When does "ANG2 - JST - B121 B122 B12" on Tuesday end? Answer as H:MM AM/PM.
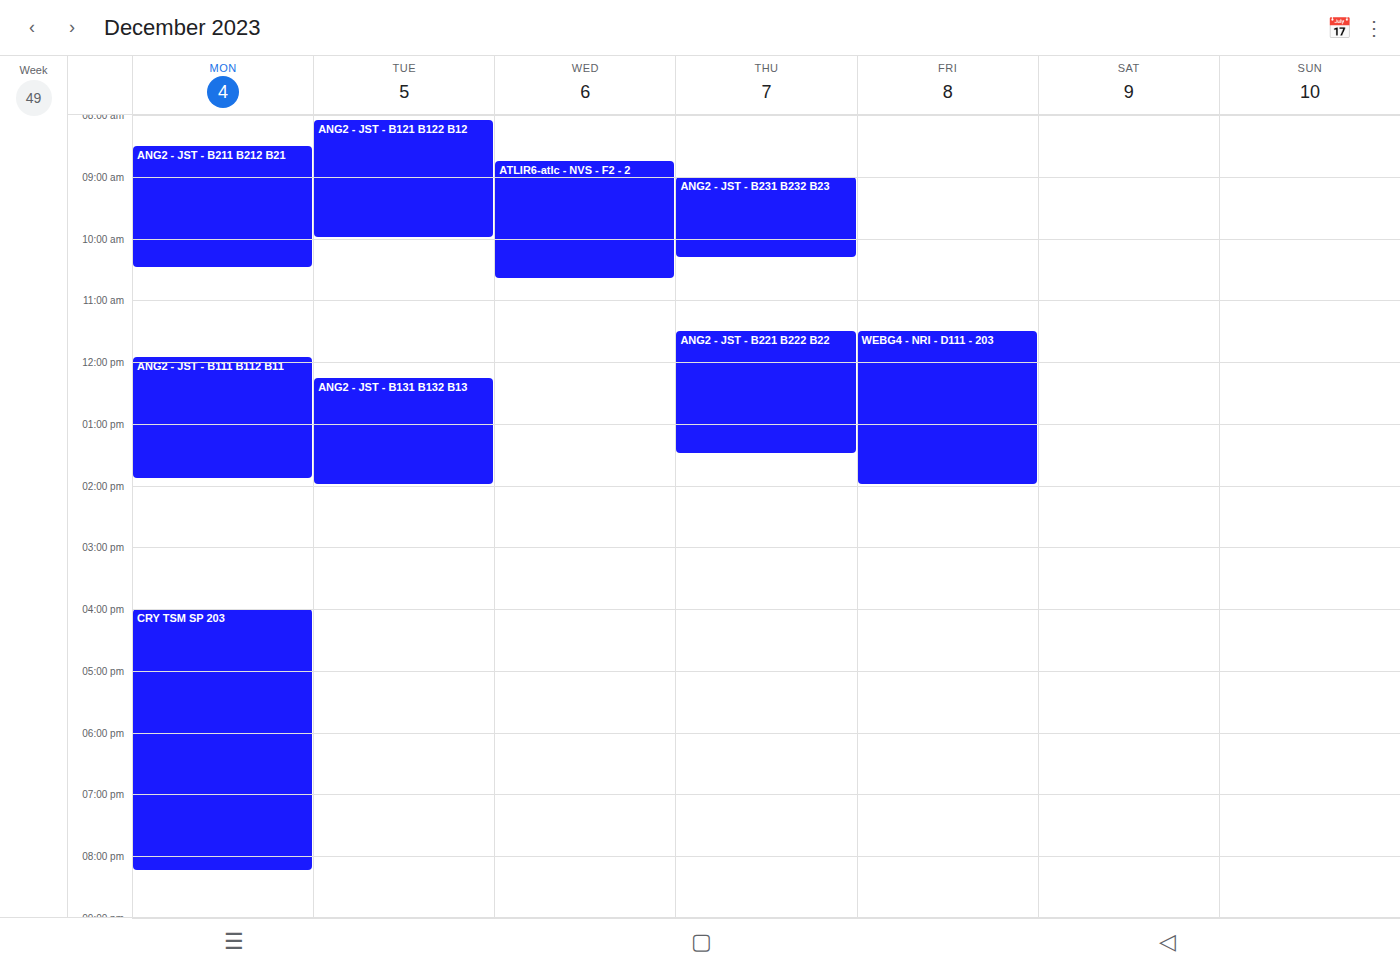
10:00 AM